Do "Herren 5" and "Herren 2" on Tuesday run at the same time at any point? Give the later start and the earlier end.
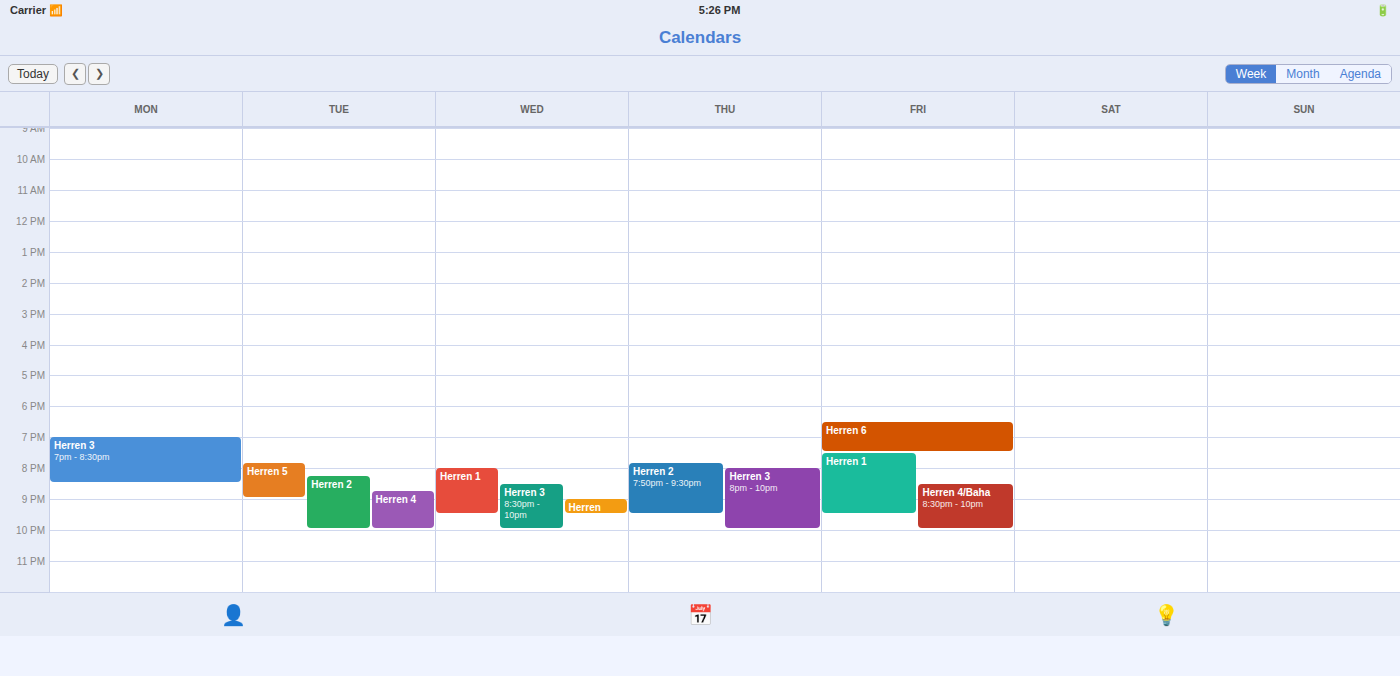
"Herren 2" starts at 8:15 PM, before "Herren 5" ends at 9:00 PM -- they overlap.